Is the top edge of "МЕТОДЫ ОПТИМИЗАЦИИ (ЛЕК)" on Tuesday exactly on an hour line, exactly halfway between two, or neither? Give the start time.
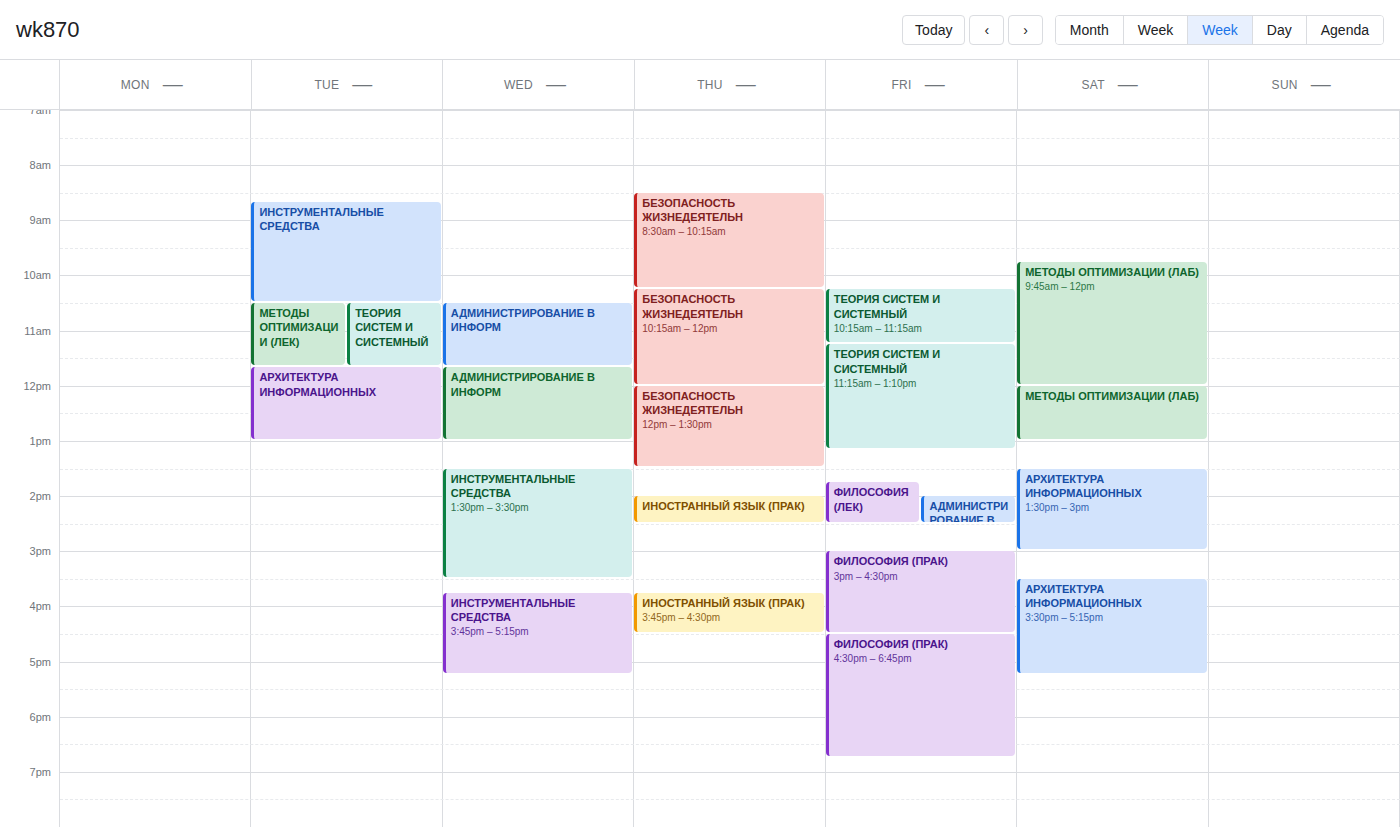
10:30 AM -- halfway between the 10 AM and 11 AM lines.